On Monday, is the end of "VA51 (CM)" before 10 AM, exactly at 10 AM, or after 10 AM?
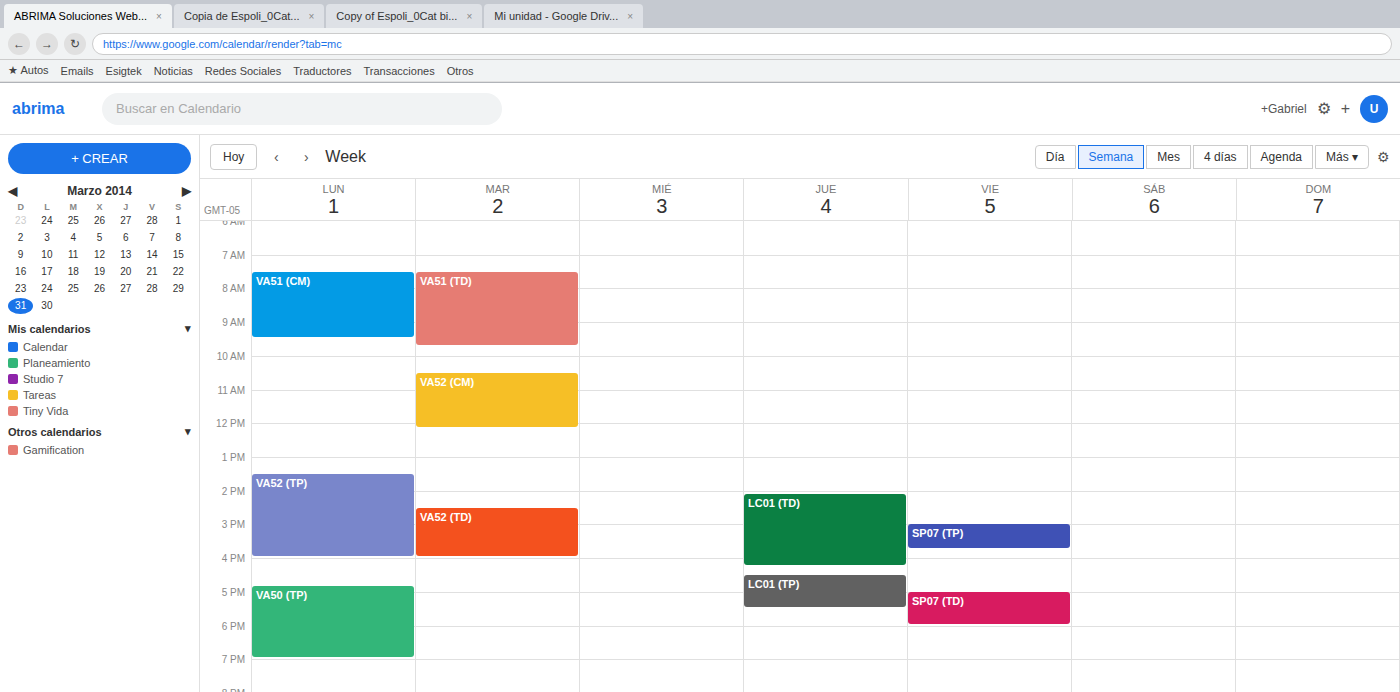
9:30 AM -- before 10 AM, 30 minutes above the 10 AM line.